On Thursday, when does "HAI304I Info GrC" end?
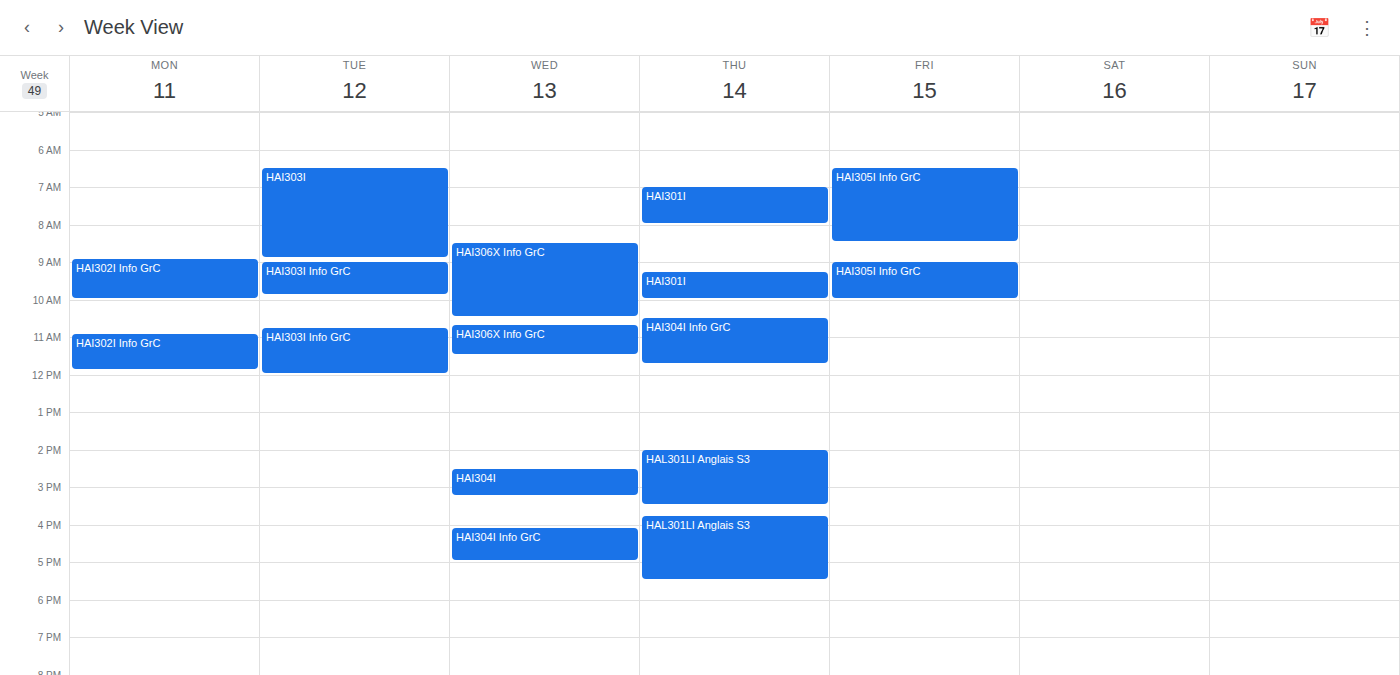
11:45 AM